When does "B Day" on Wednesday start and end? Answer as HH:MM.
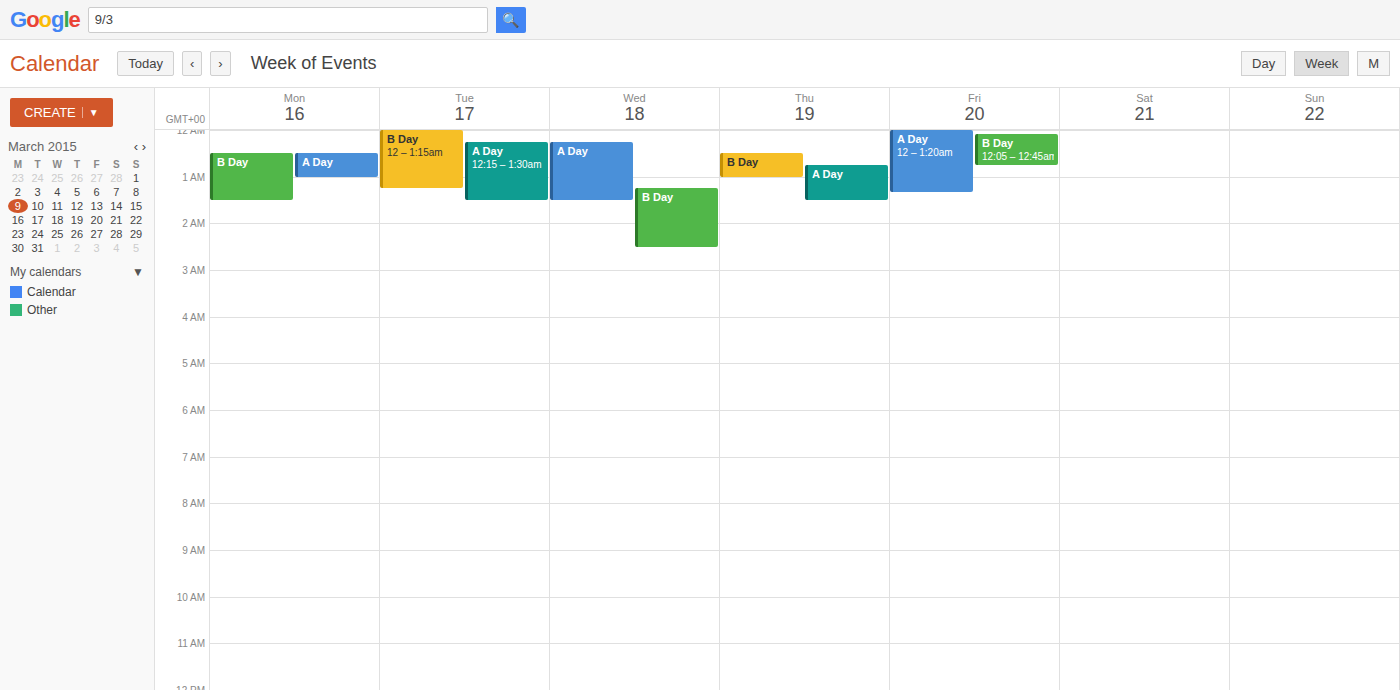
01:15 to 02:30